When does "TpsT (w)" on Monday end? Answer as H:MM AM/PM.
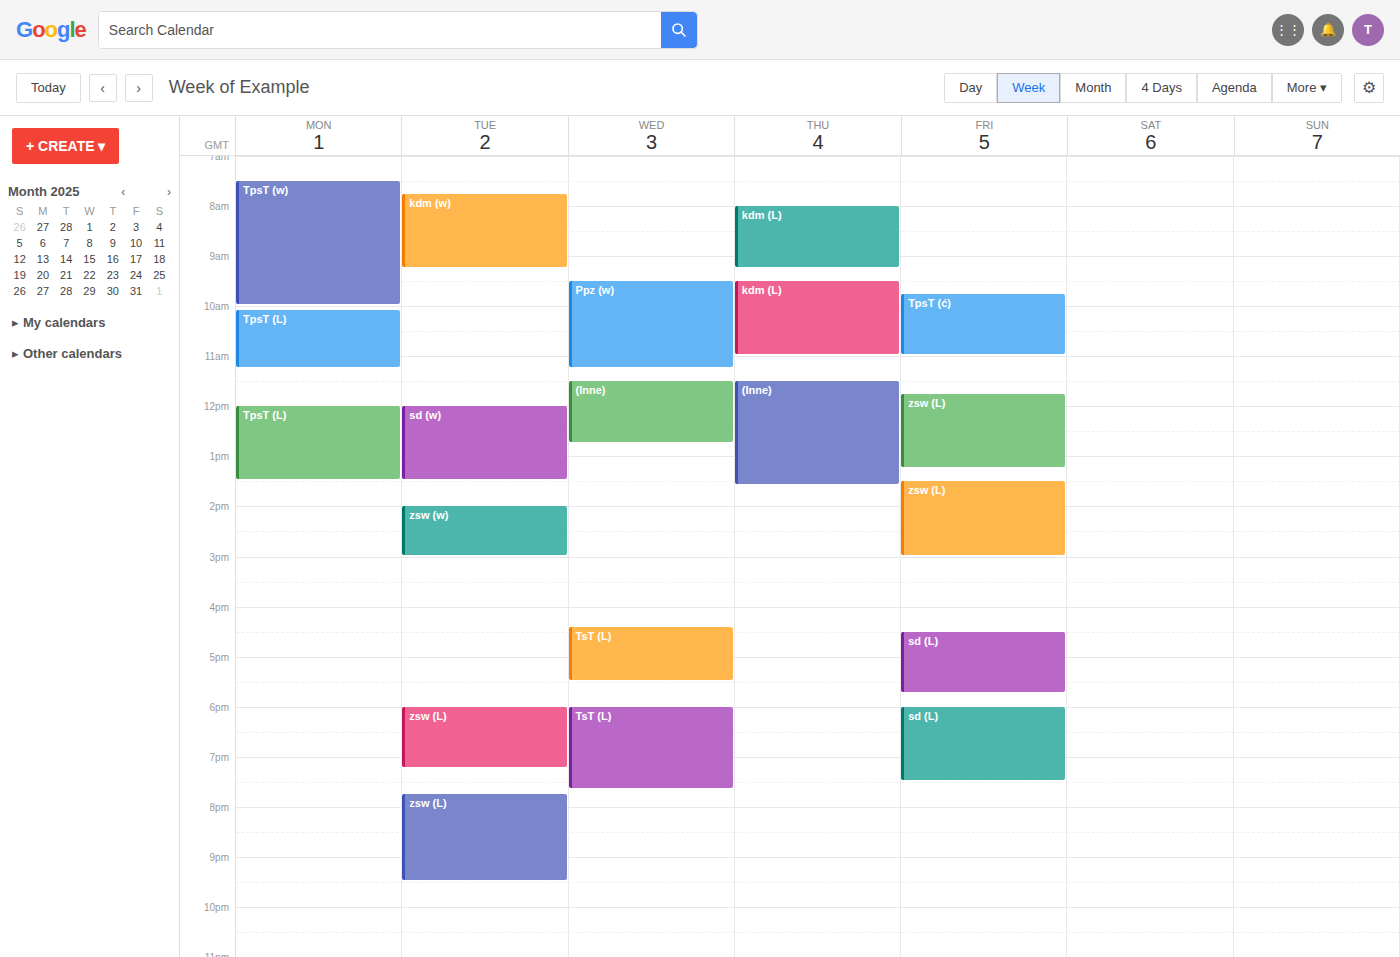
10:00 AM